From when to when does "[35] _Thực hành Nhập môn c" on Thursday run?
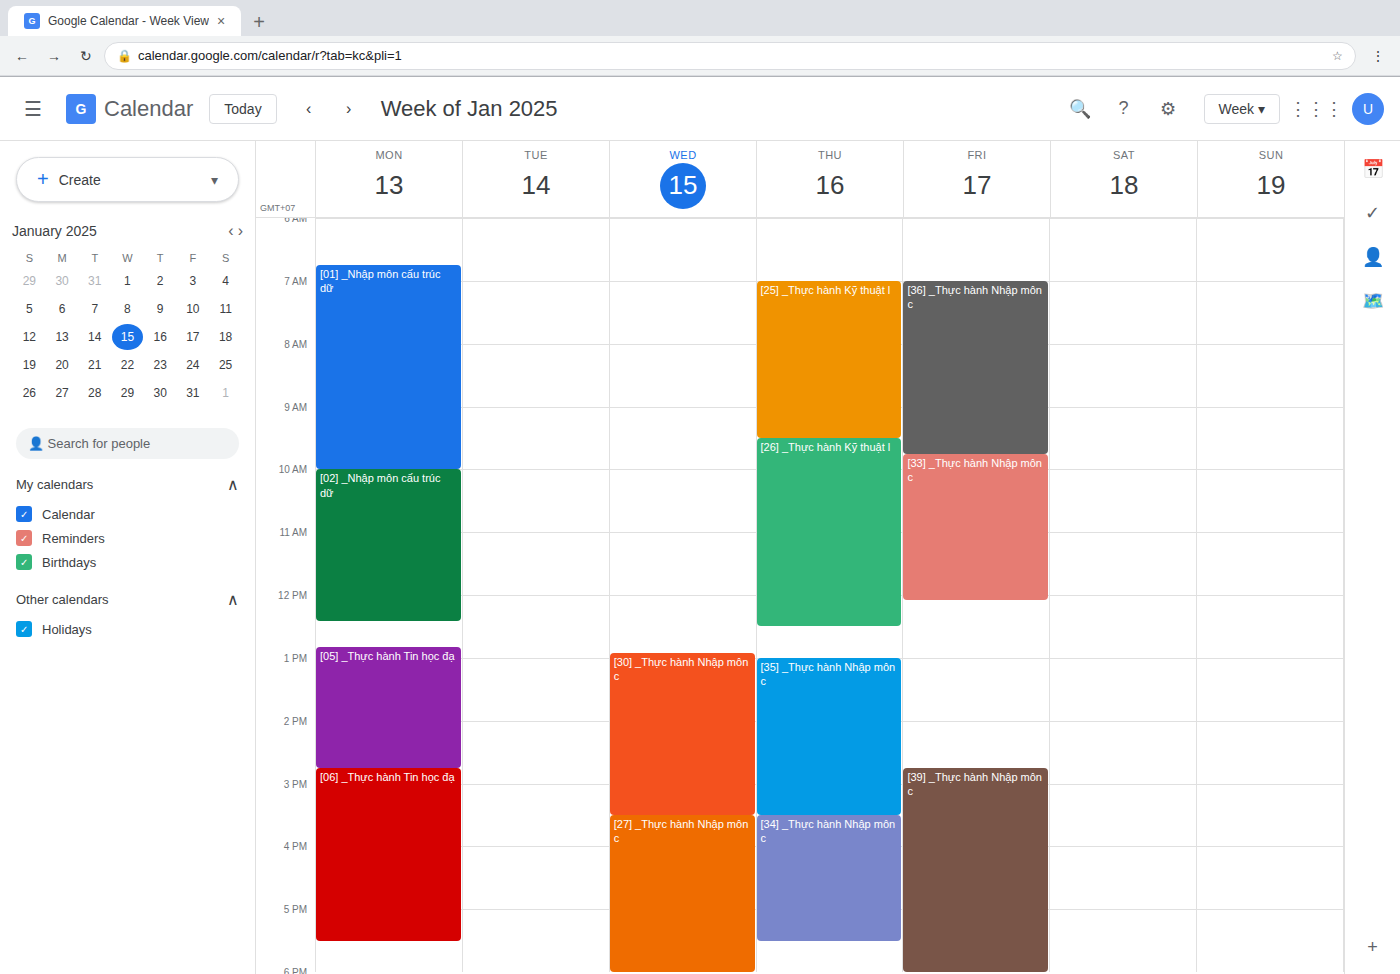
1:00 PM to 3:30 PM